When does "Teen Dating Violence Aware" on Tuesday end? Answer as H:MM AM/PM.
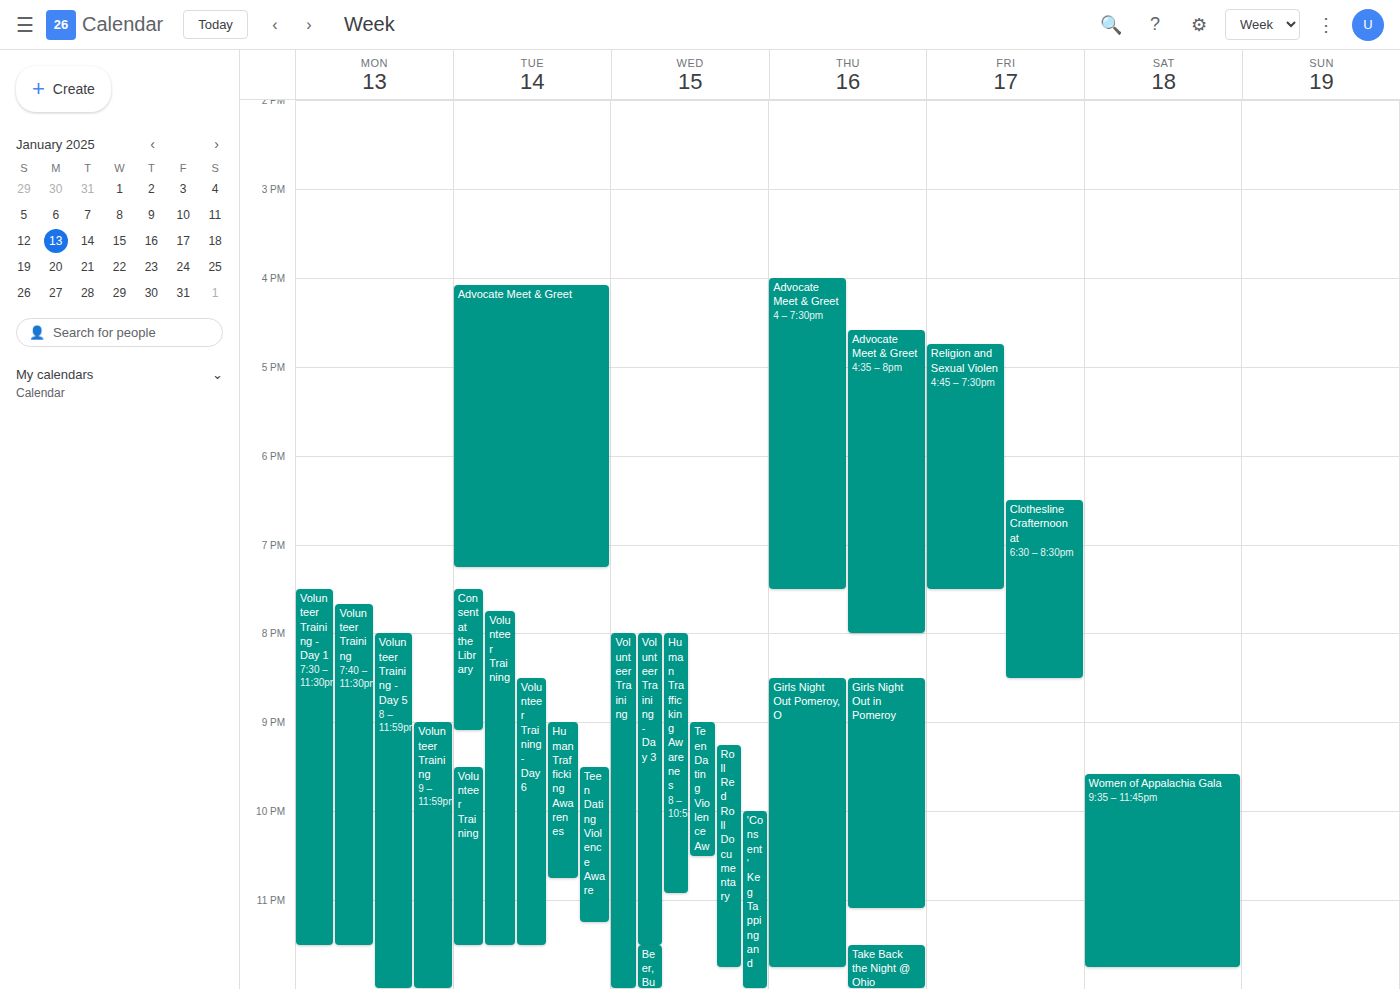
11:15 PM